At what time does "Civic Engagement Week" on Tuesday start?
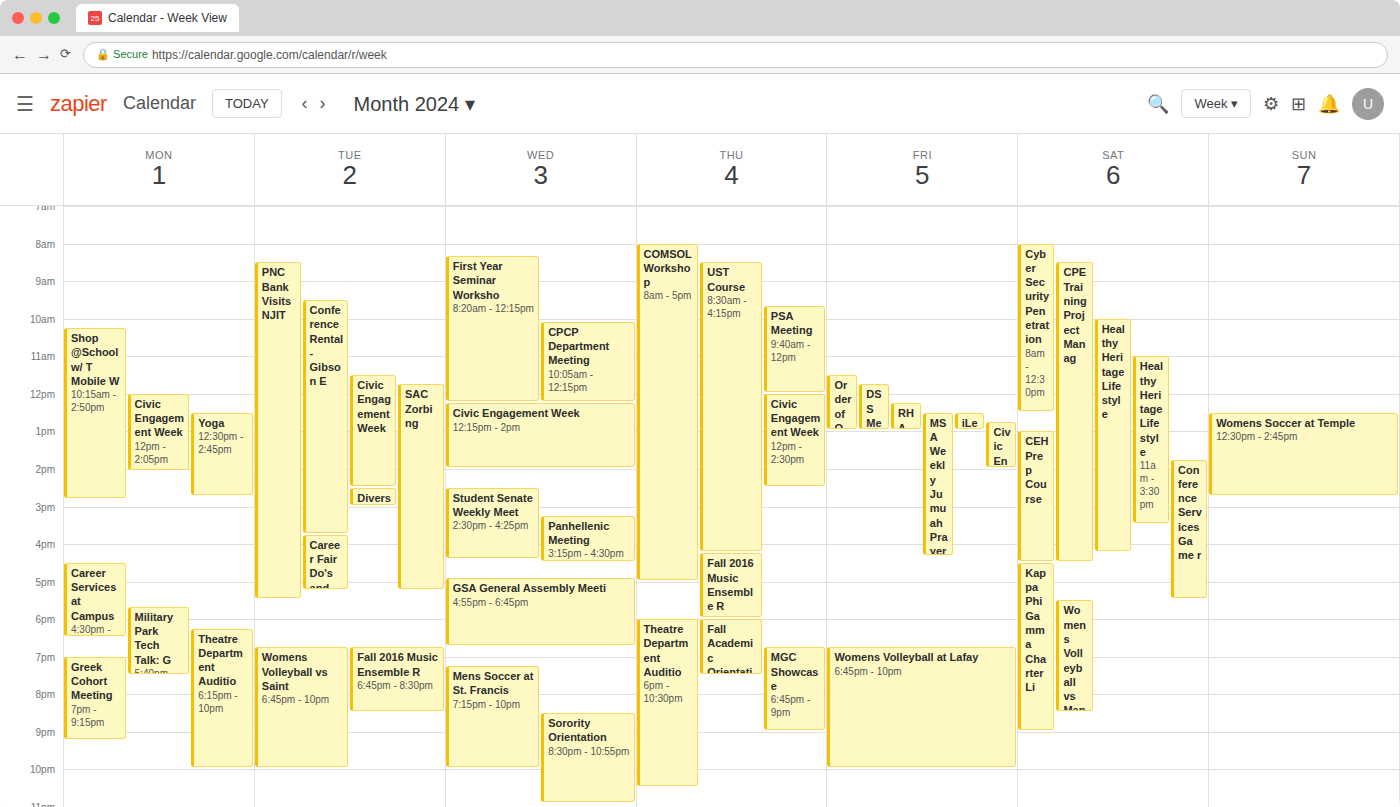
11:30 AM